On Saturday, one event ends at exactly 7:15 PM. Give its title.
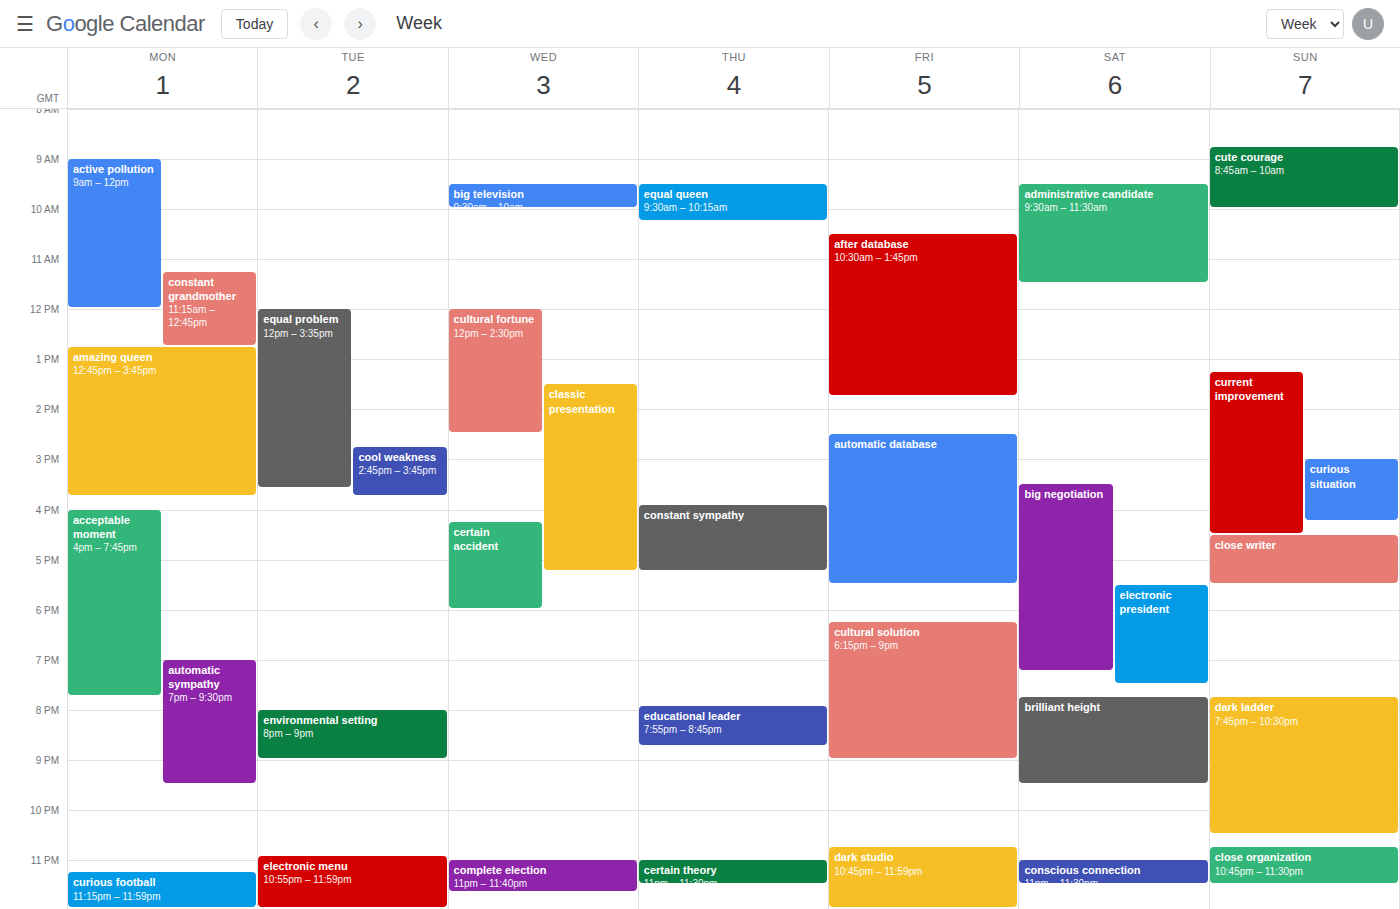
"big negotiation"